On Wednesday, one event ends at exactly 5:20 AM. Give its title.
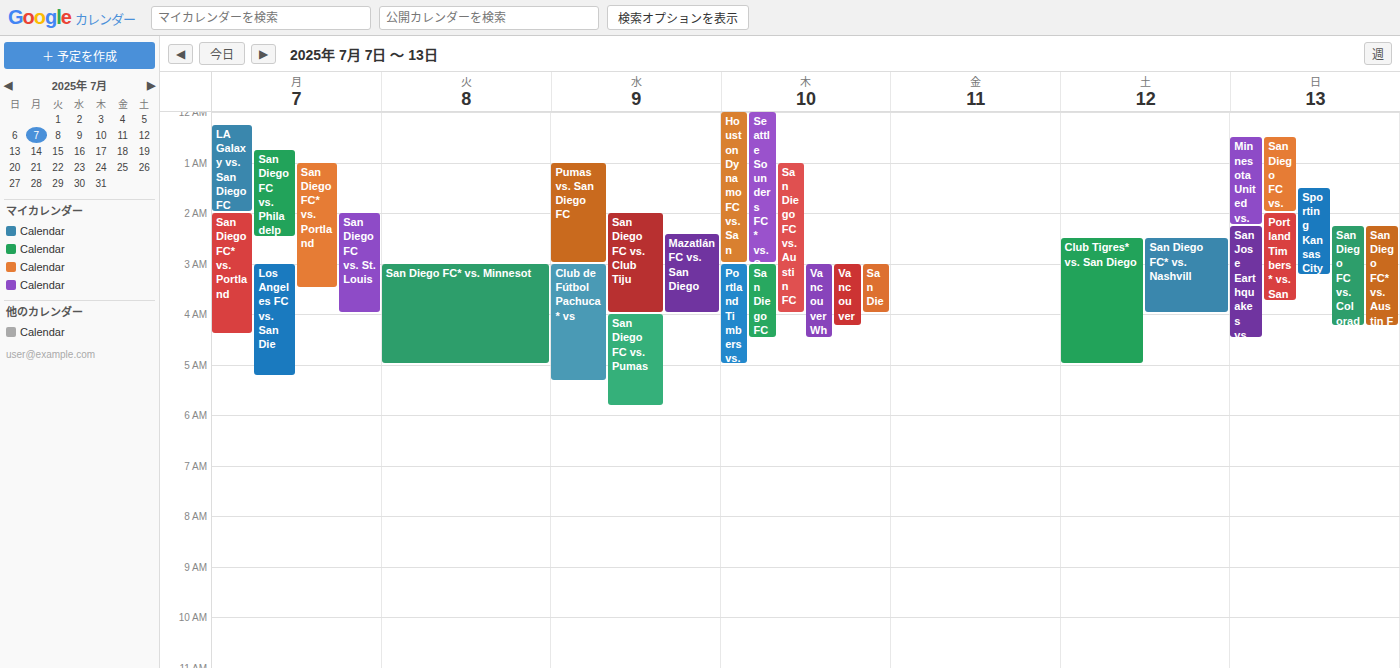
"Club de Fútbol Pachuca* vs"